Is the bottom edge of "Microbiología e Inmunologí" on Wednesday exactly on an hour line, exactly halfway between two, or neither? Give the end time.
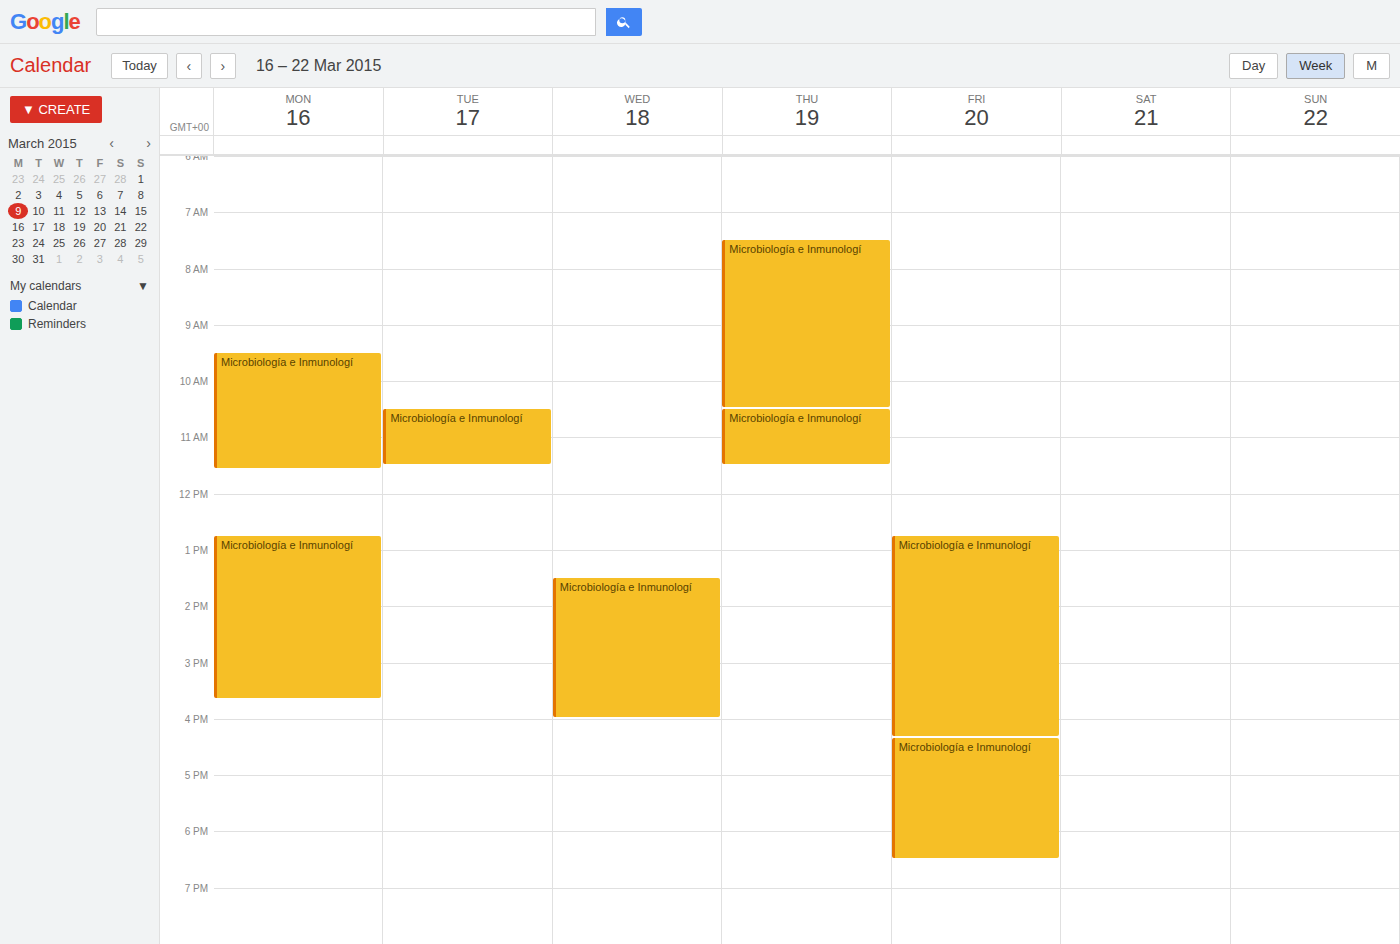
4:00 PM -- exactly on the 4 PM line.